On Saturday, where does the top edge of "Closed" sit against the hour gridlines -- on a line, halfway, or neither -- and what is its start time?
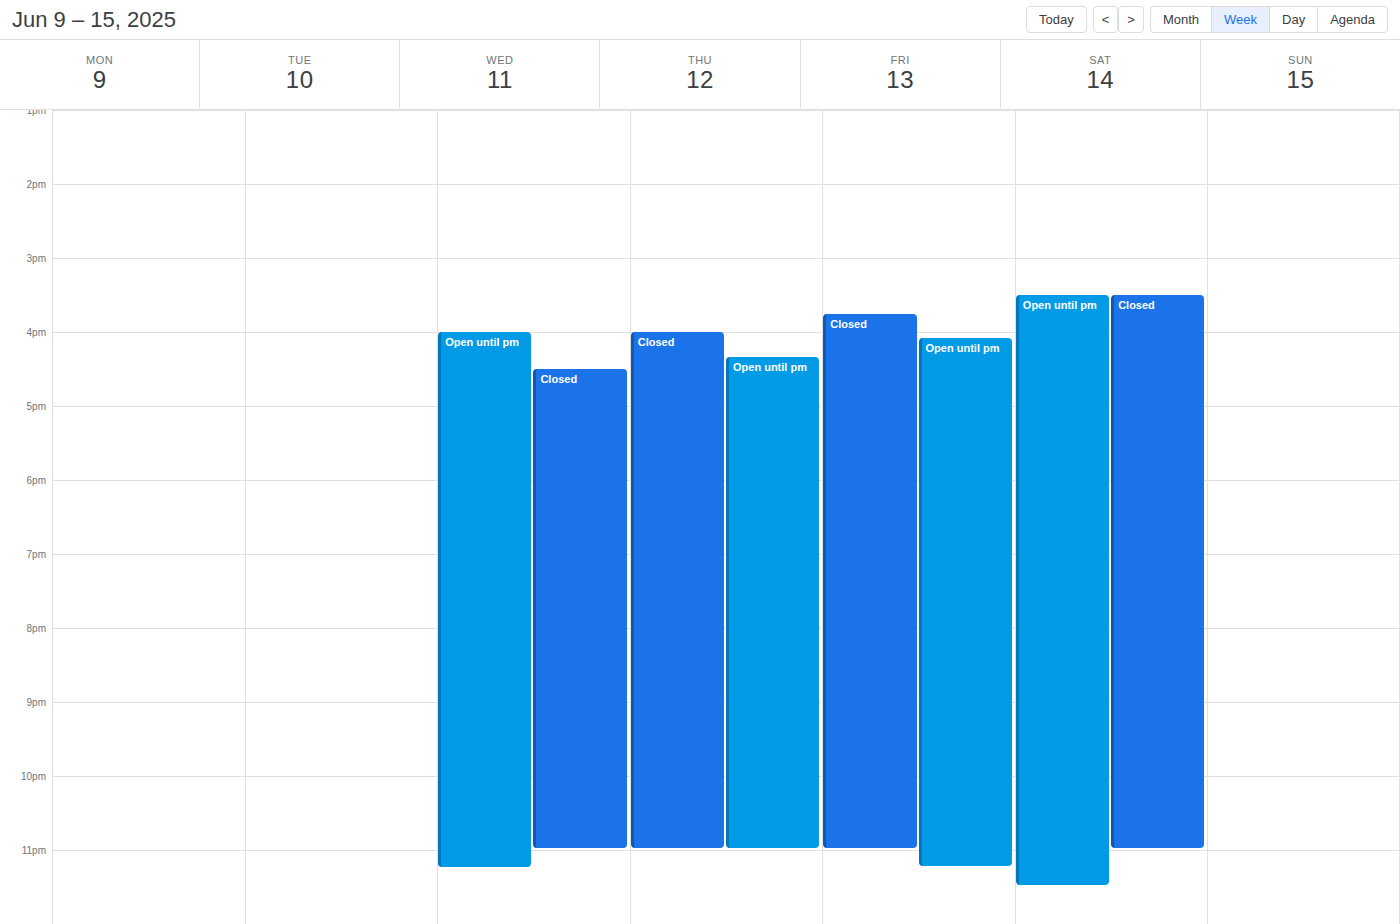
3:30 PM -- halfway between the 3 PM and 4 PM lines.